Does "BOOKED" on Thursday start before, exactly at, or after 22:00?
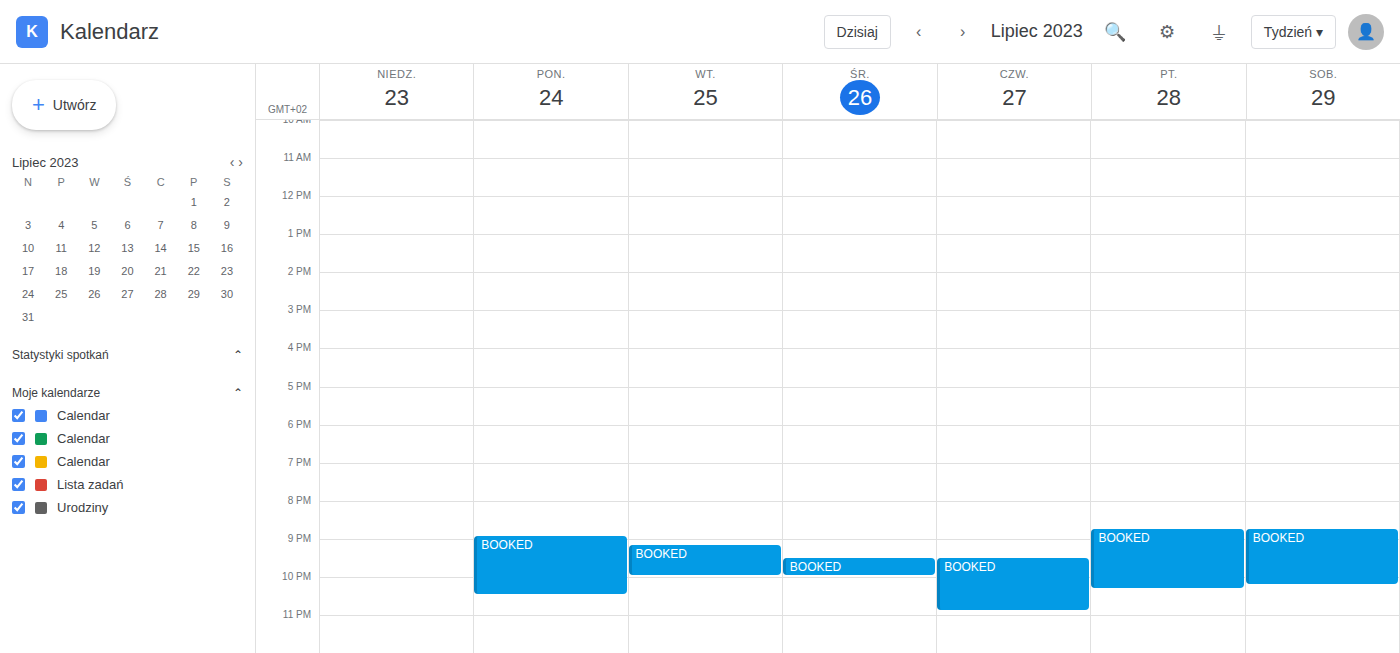
21:30 -- before 22:00, 30 minutes above the 22:00 line.